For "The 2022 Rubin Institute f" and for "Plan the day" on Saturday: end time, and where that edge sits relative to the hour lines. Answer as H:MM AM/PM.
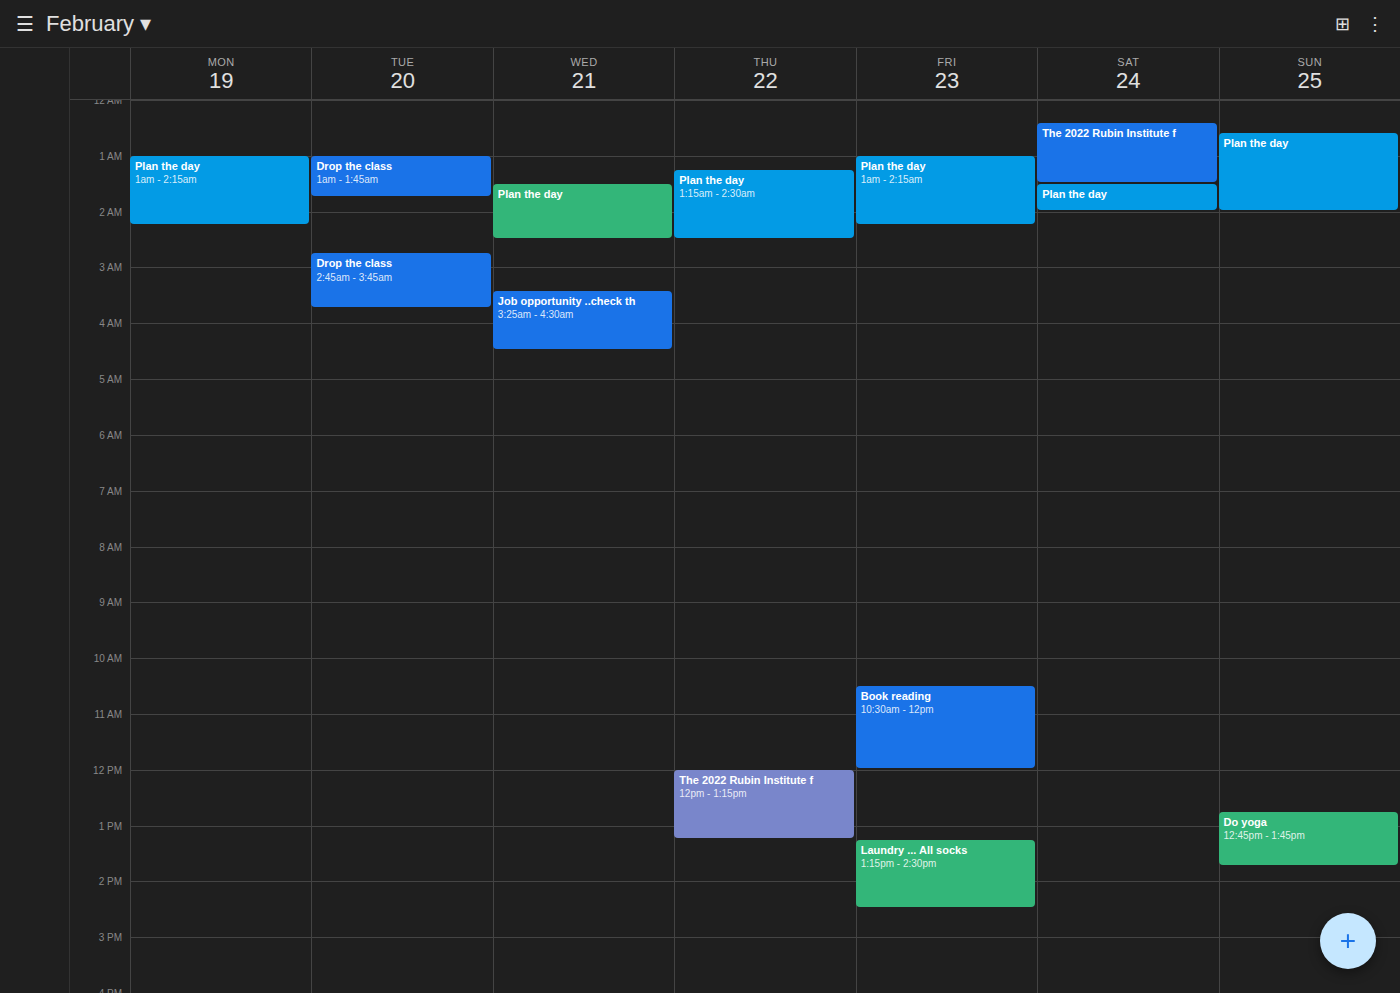
"The 2022 Rubin Institute f": 1:30 AM, halfway between the 1 AM and 2 AM lines. "Plan the day": 2:00 AM, exactly on the 2 AM line.